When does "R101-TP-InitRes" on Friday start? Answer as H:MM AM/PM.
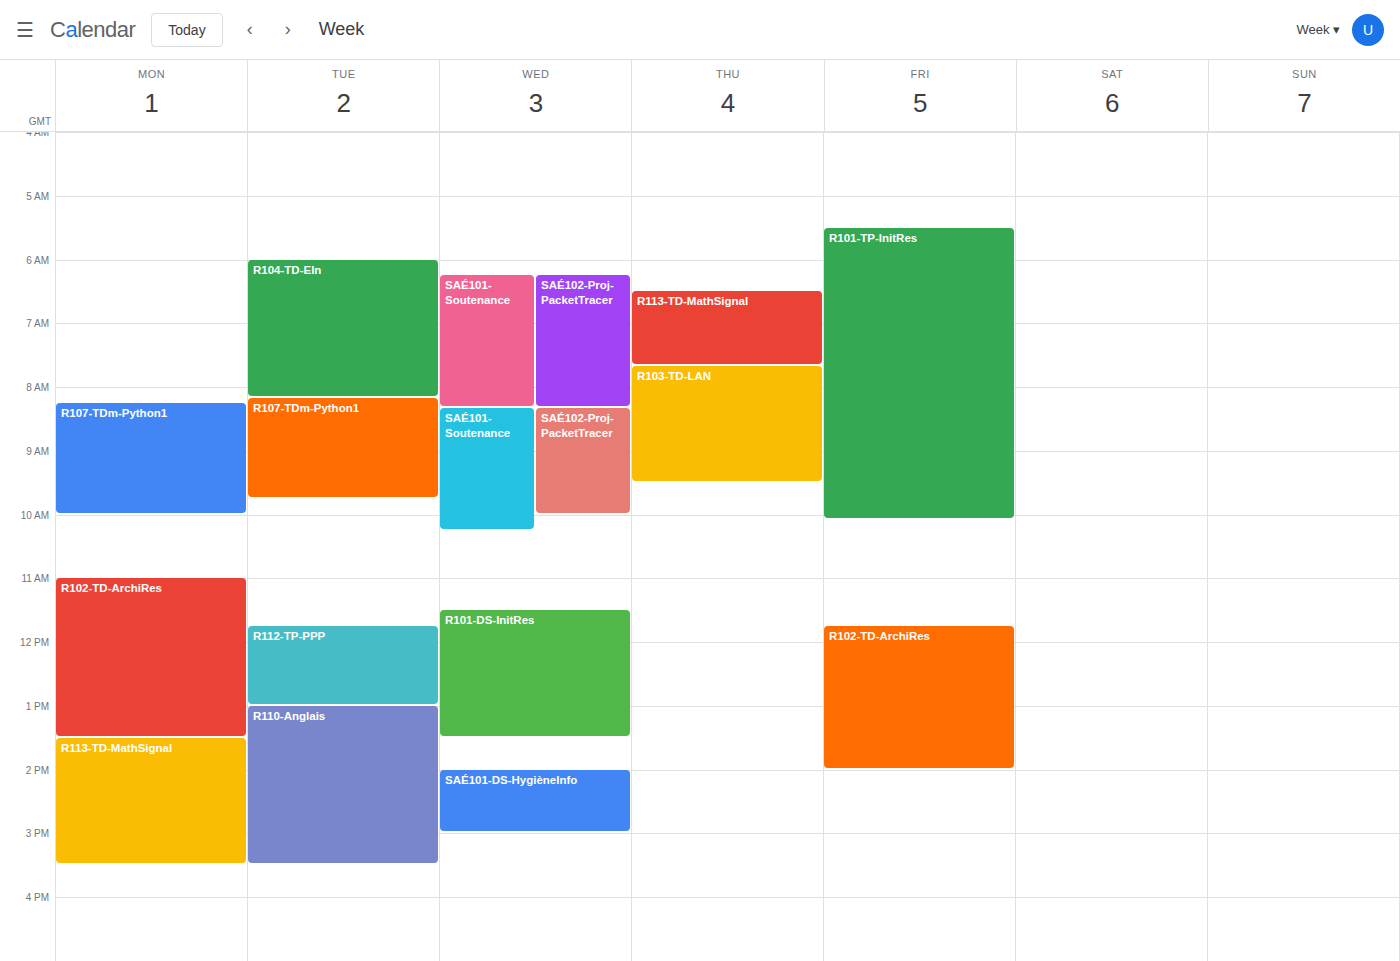
5:30 AM